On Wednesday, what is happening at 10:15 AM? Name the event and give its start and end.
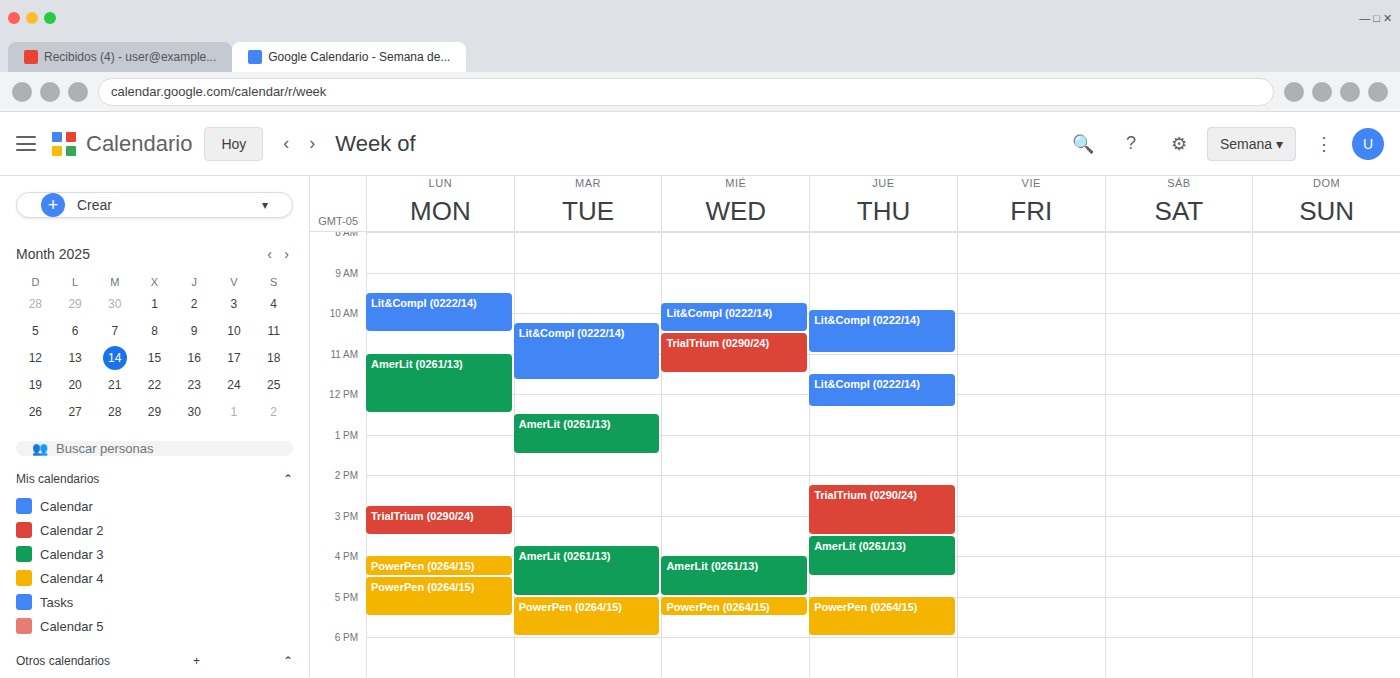
"Lit&CompI (0222/14)", 9:45 AM to 10:30 AM